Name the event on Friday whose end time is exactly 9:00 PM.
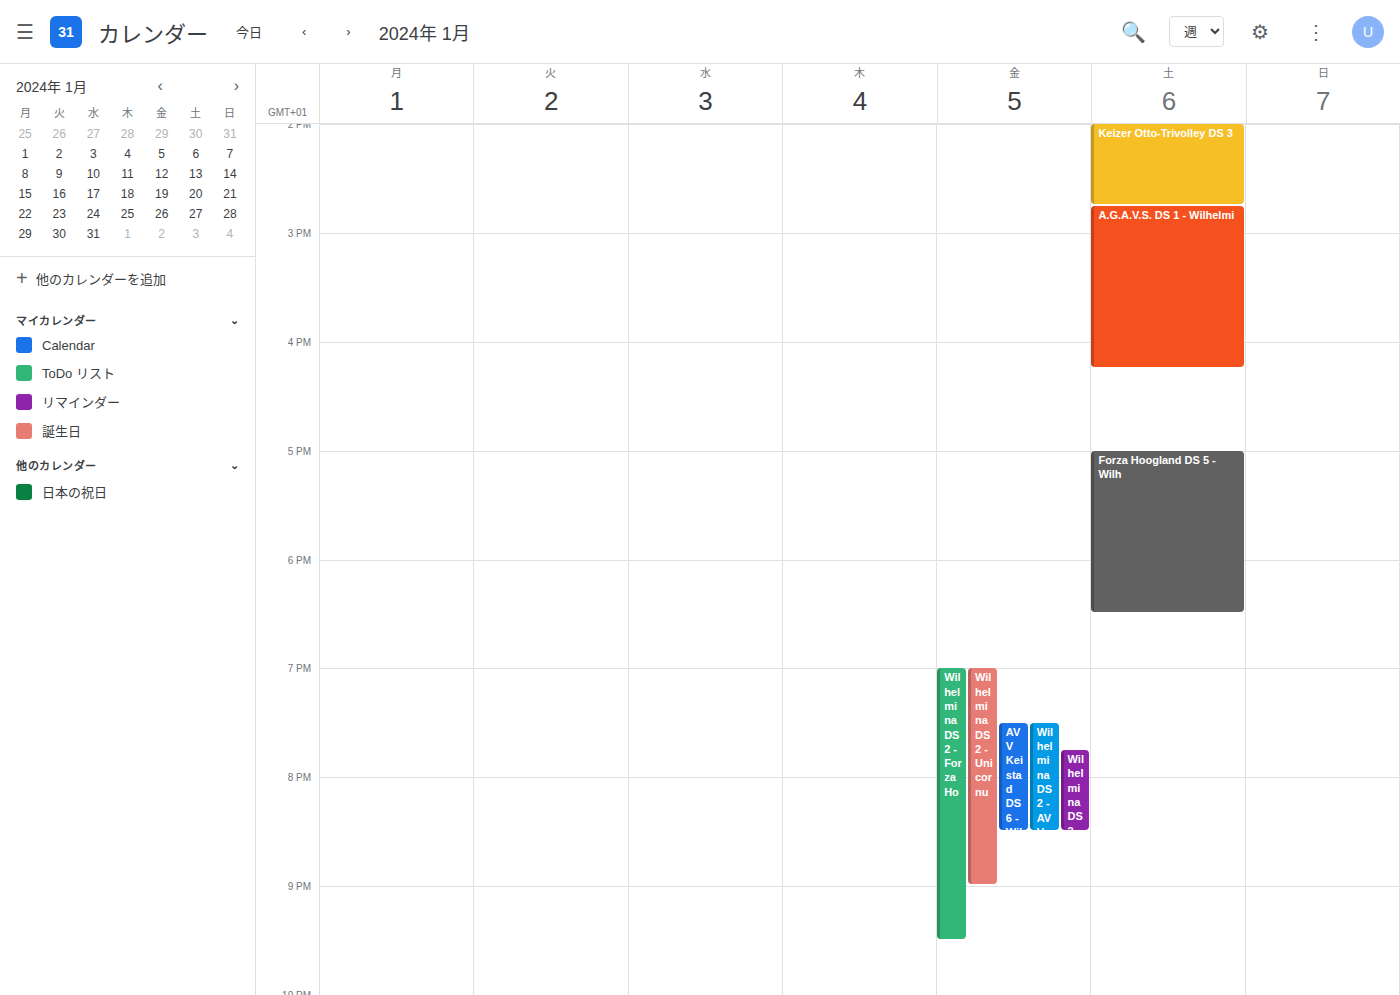
"Wilhelmina DS 2 - Unicornu"